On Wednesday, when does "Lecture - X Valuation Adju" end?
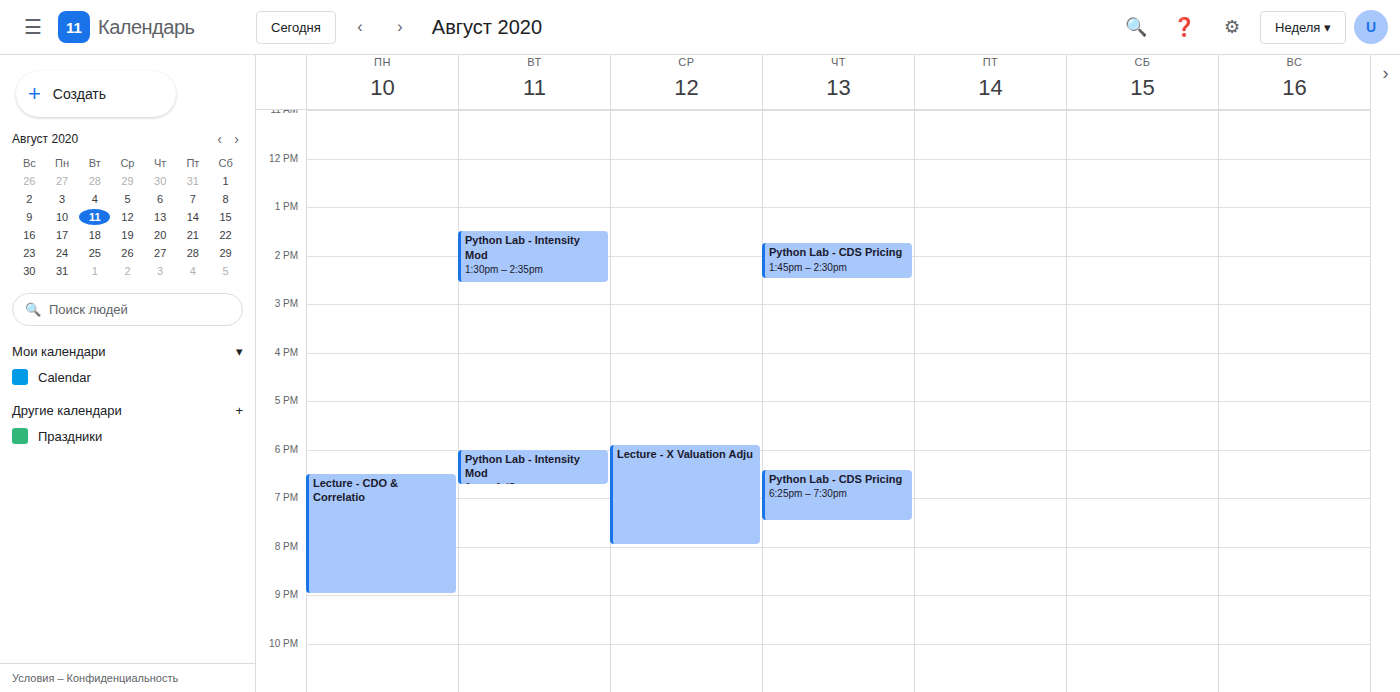
8:00 PM